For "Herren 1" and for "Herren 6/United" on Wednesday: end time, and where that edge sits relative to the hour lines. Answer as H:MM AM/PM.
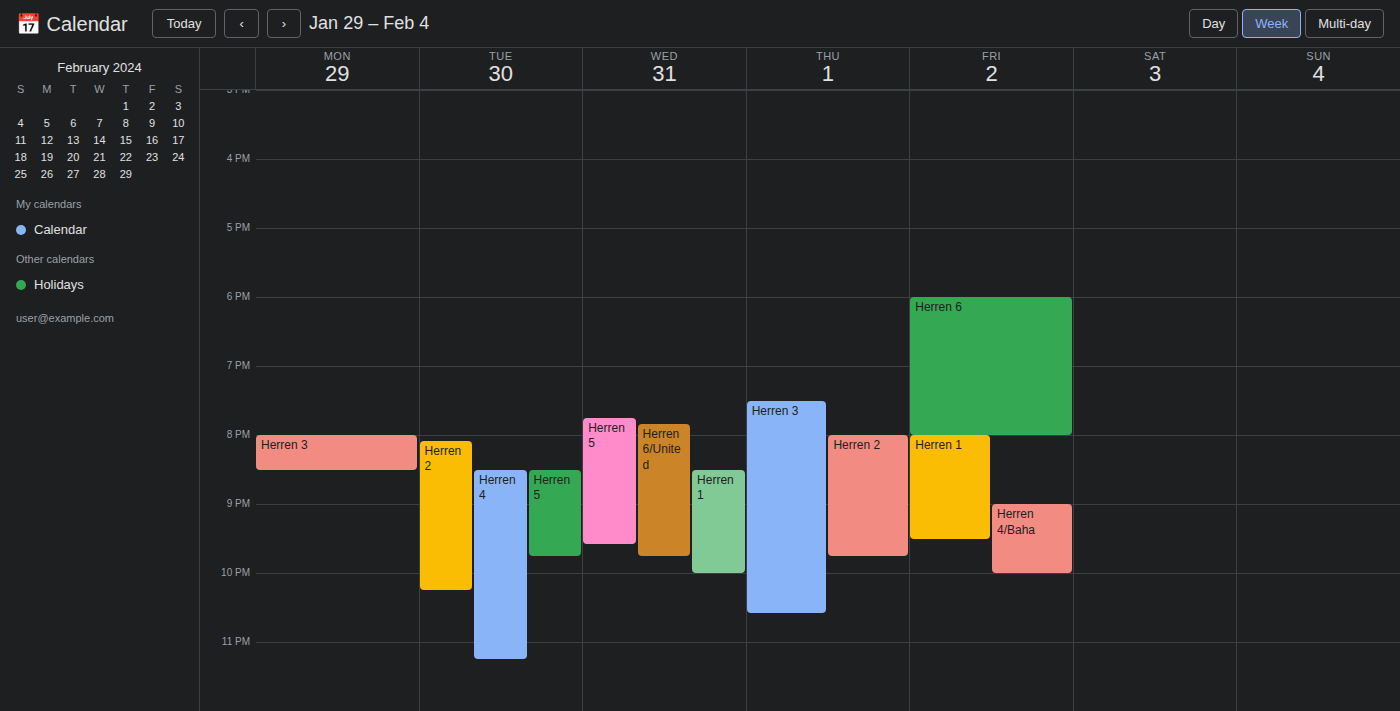
"Herren 1": 10:00 PM, exactly on the 10 PM line. "Herren 6/United": 9:45 PM, neither: three quarters of the way from the 9 PM line to the 10 PM line.